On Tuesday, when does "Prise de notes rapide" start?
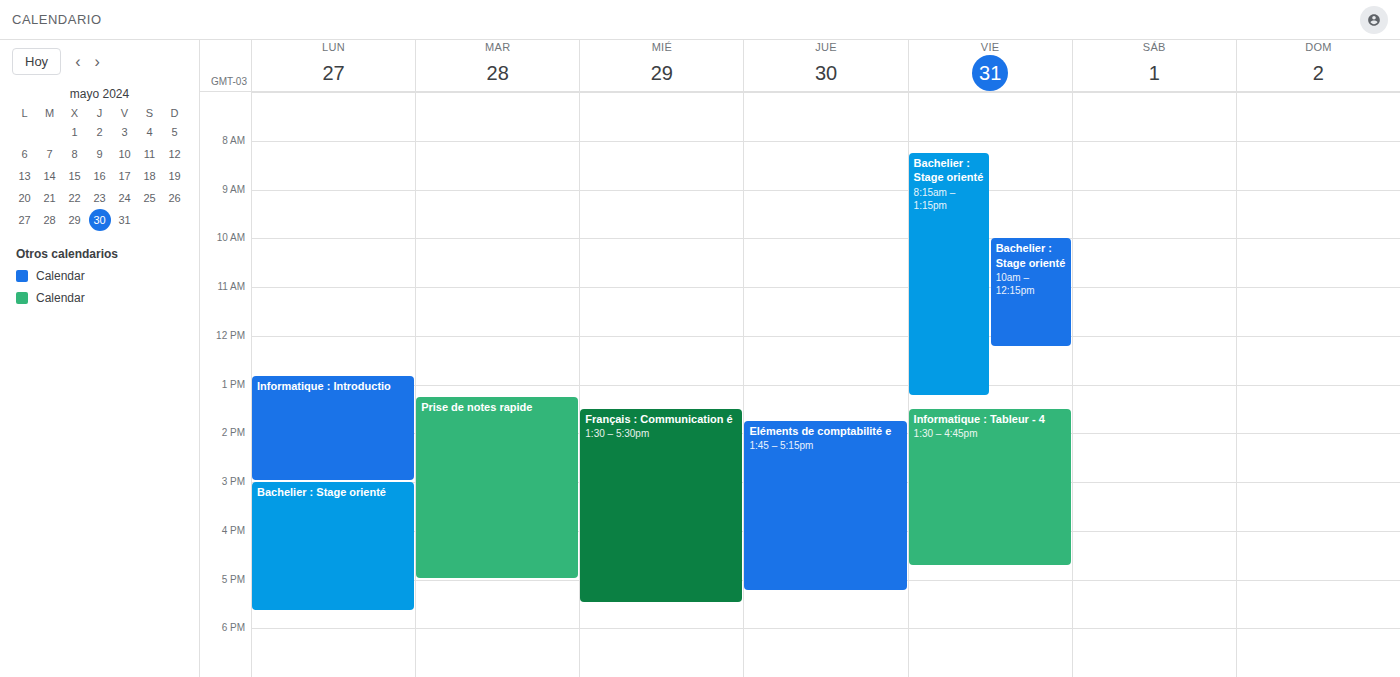
1:15 PM